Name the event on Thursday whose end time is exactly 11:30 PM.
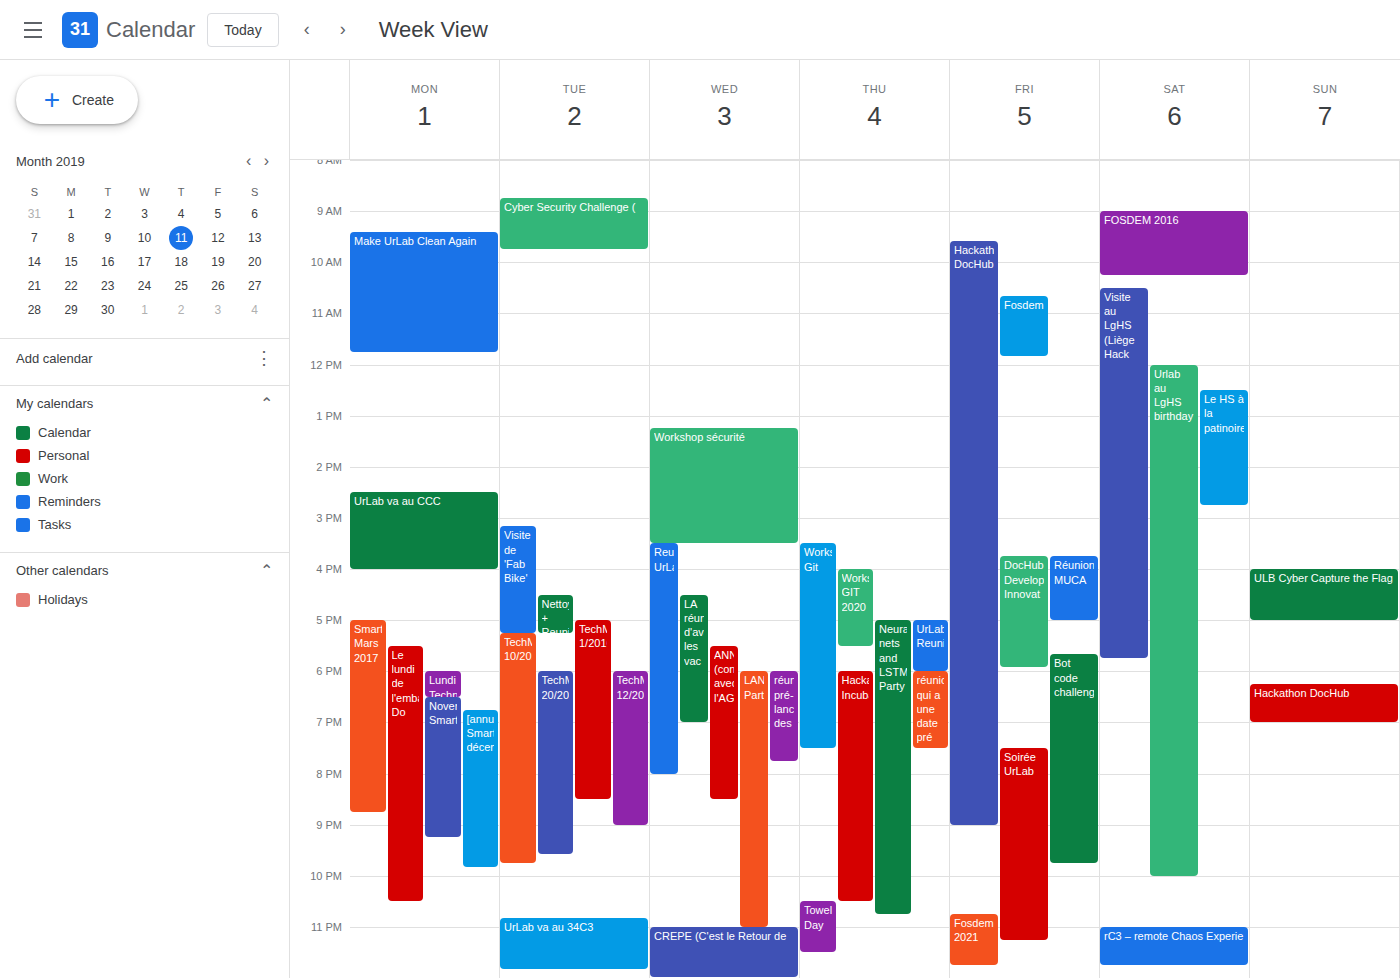
"Towel Day"